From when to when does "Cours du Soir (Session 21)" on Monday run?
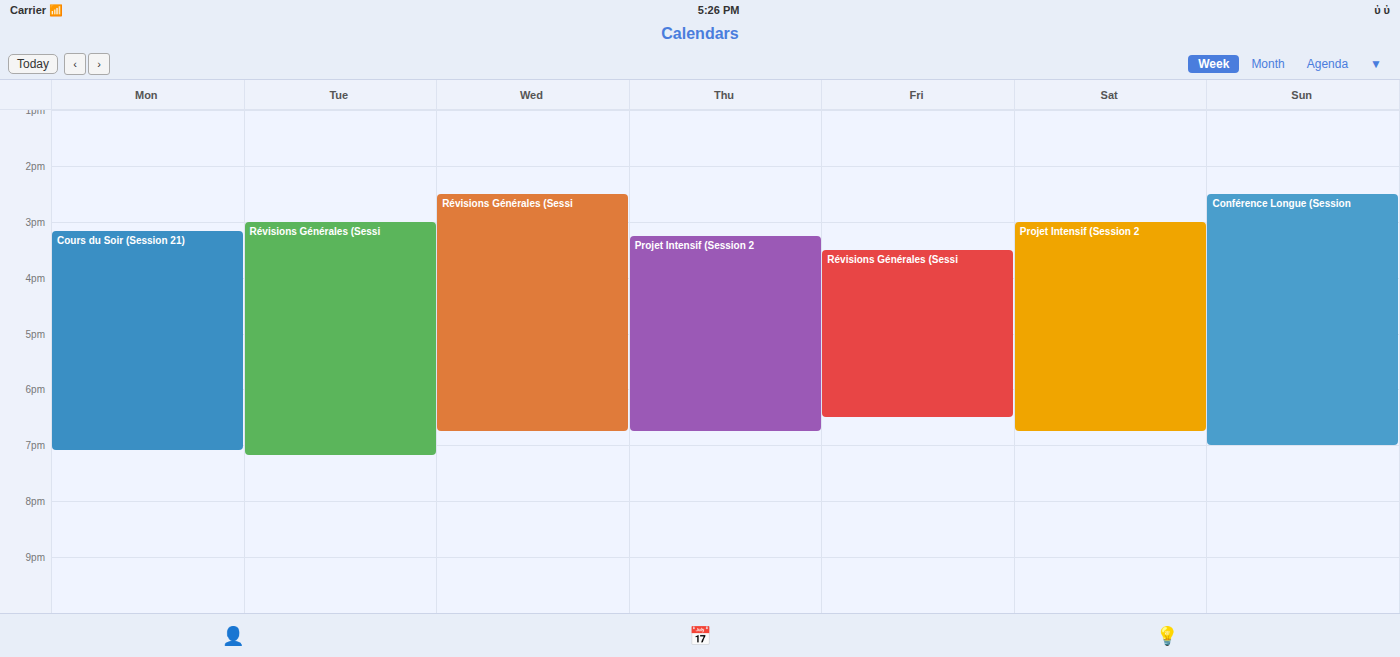
3:10 PM to 7:05 PM